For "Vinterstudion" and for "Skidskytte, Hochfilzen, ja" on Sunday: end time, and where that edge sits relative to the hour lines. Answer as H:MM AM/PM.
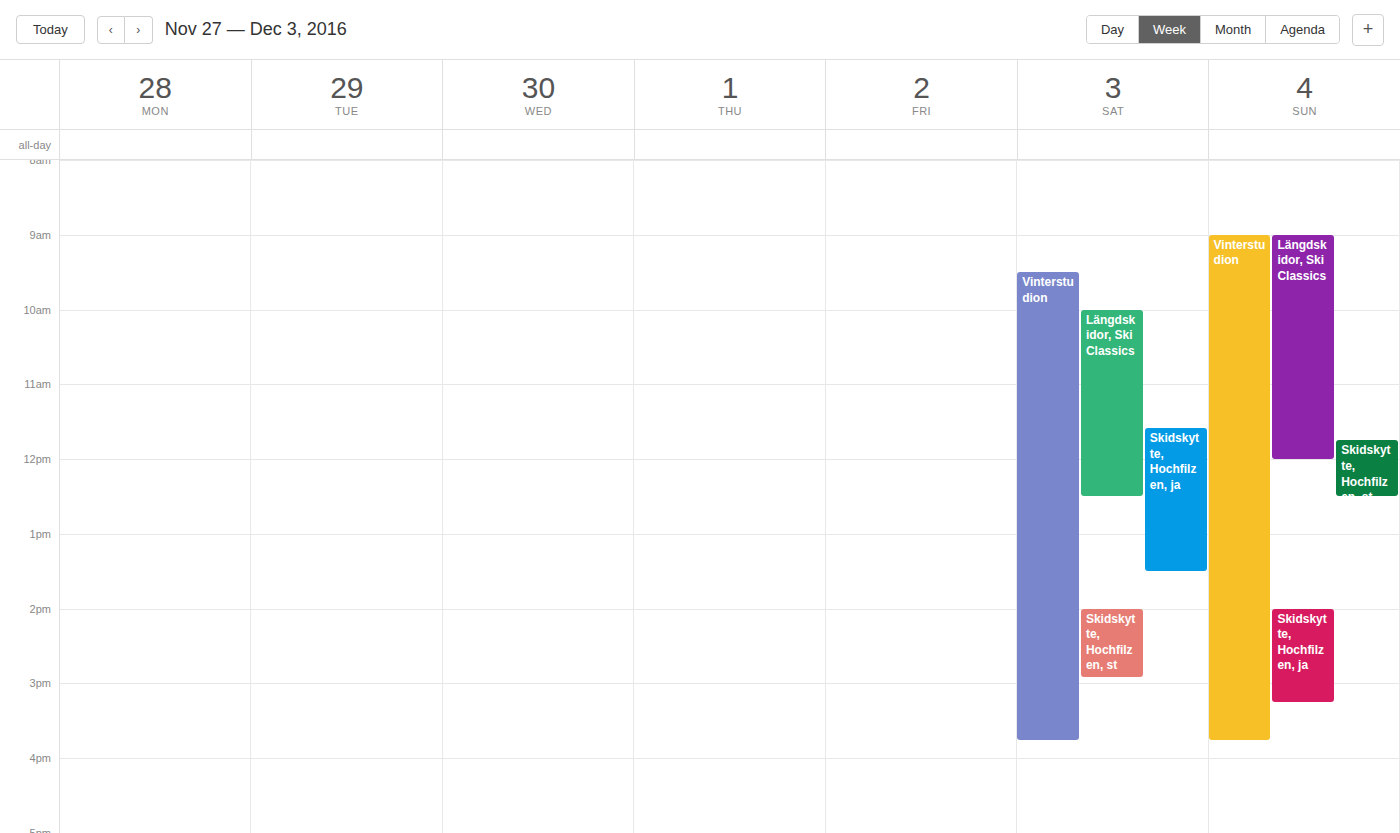
"Vinterstudion": 3:45 PM, neither: three quarters of the way from the 3 PM line to the 4 PM line. "Skidskytte, Hochfilzen, ja": 3:15 PM, neither: a quarter of the way from the 3 PM line to the 4 PM line.